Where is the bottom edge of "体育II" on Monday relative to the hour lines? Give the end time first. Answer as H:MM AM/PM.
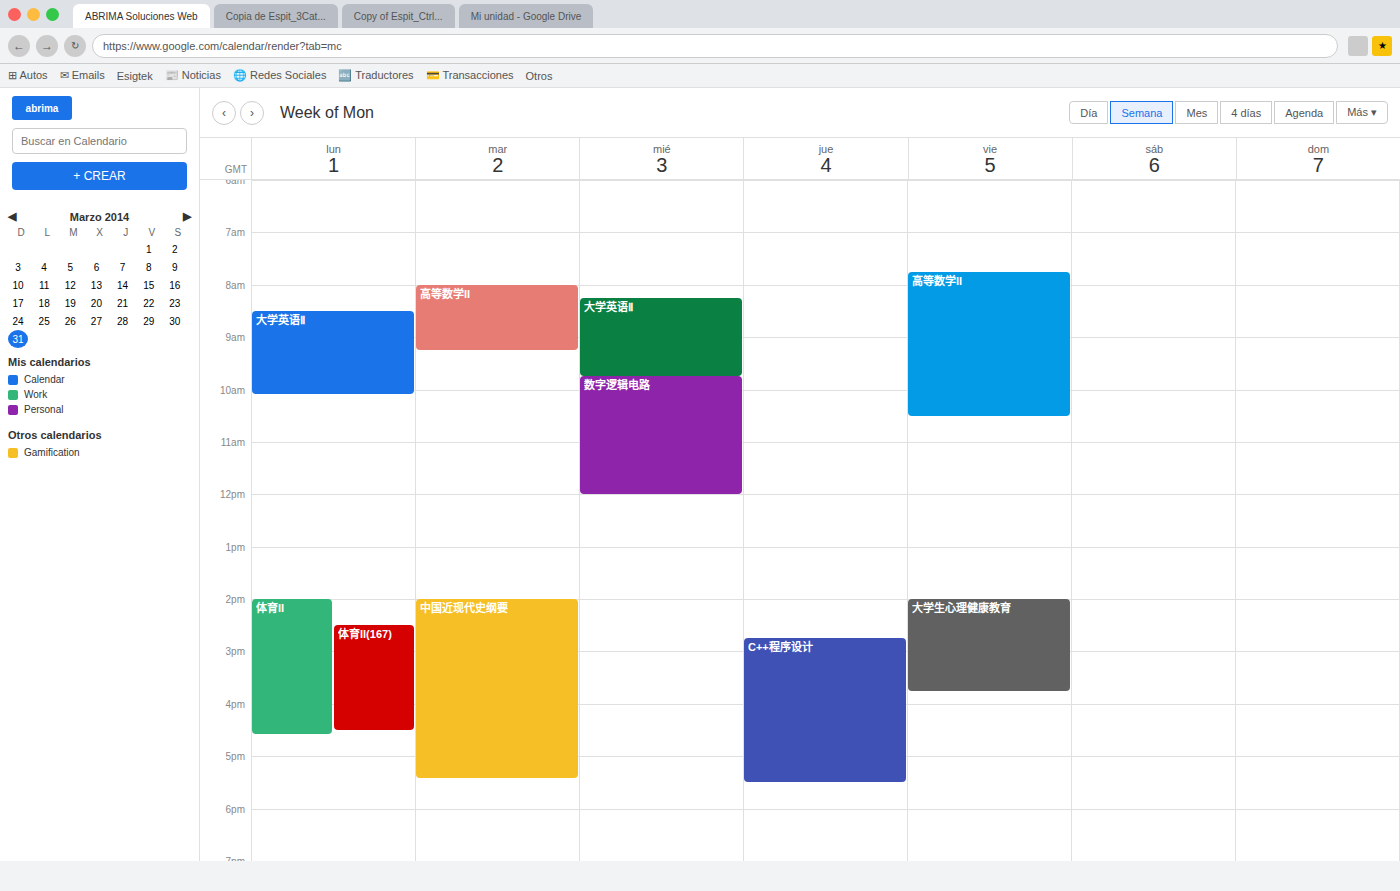
4:35 PM -- neither: 35 minutes below the 4 PM line and 25 minutes above the 5 PM line.